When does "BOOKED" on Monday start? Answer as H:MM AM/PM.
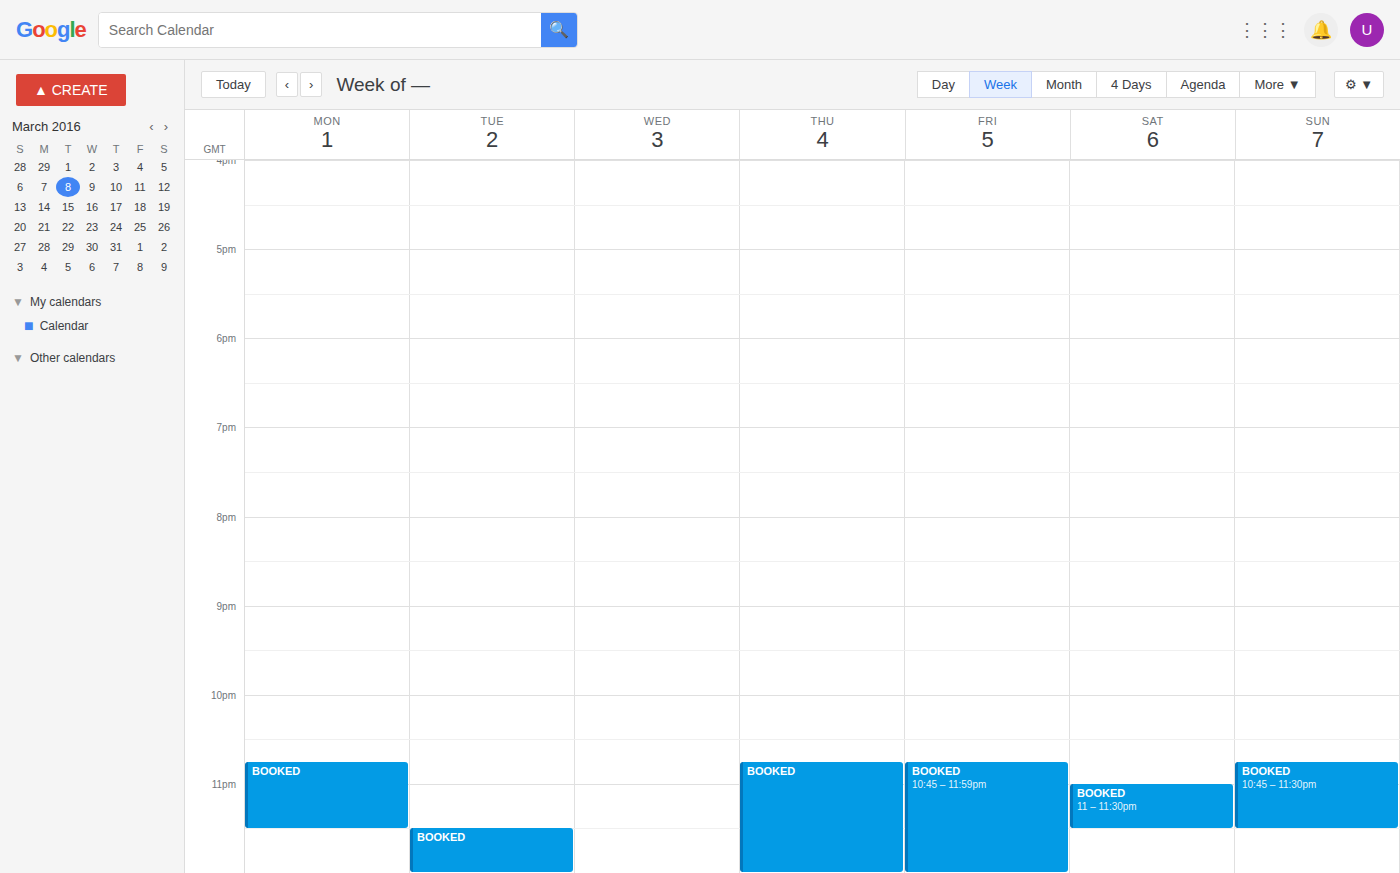
10:45 PM